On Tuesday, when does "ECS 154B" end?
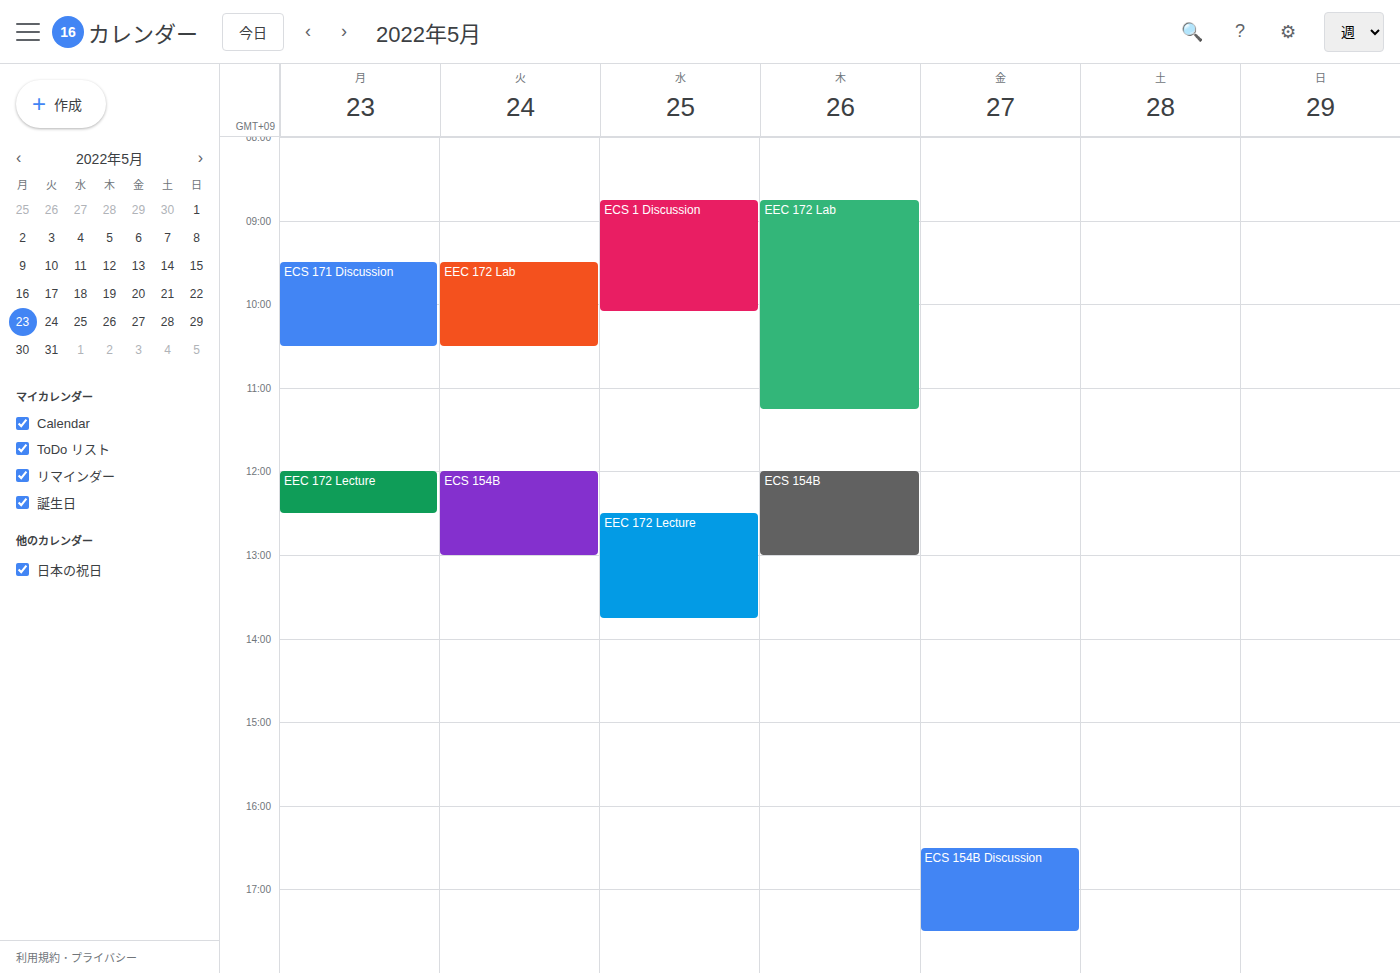
1:00 PM